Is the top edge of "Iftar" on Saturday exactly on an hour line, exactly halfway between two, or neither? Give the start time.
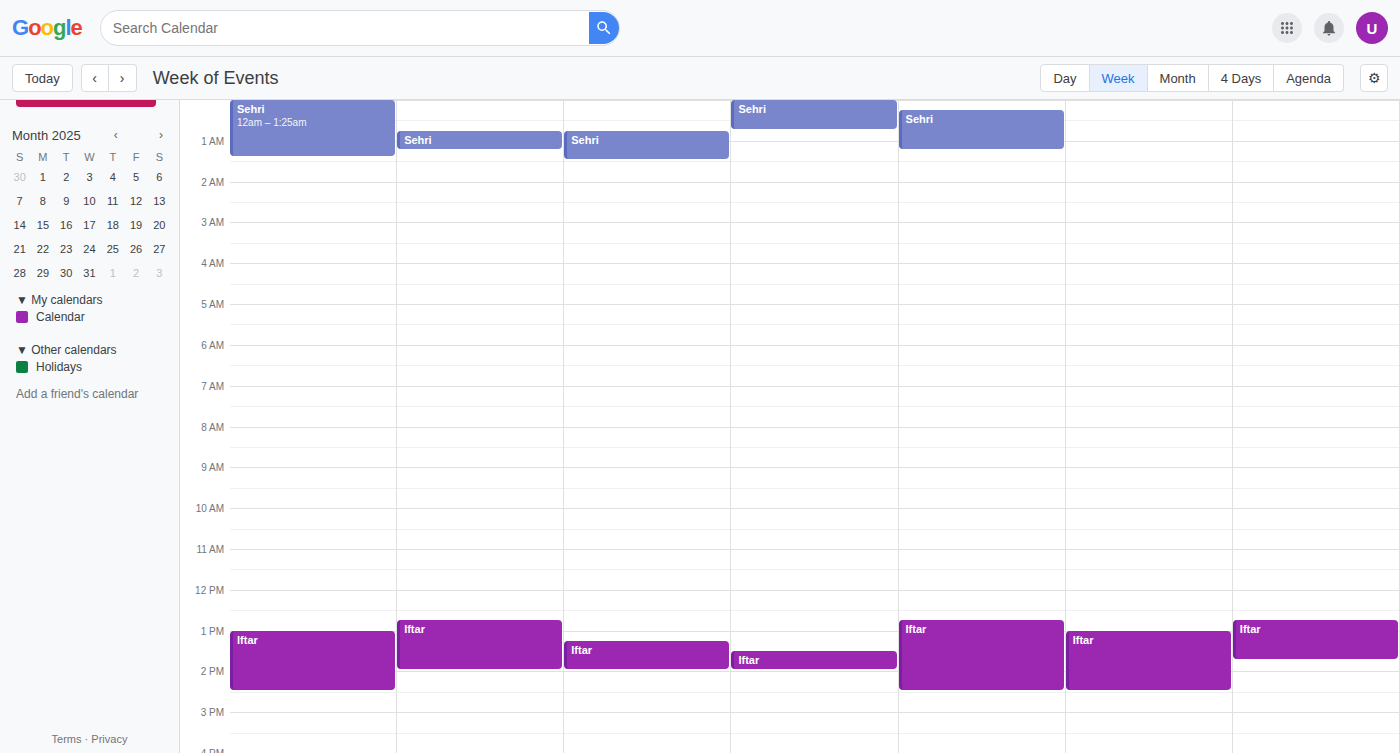
1:00 PM -- exactly on the 1 PM line.